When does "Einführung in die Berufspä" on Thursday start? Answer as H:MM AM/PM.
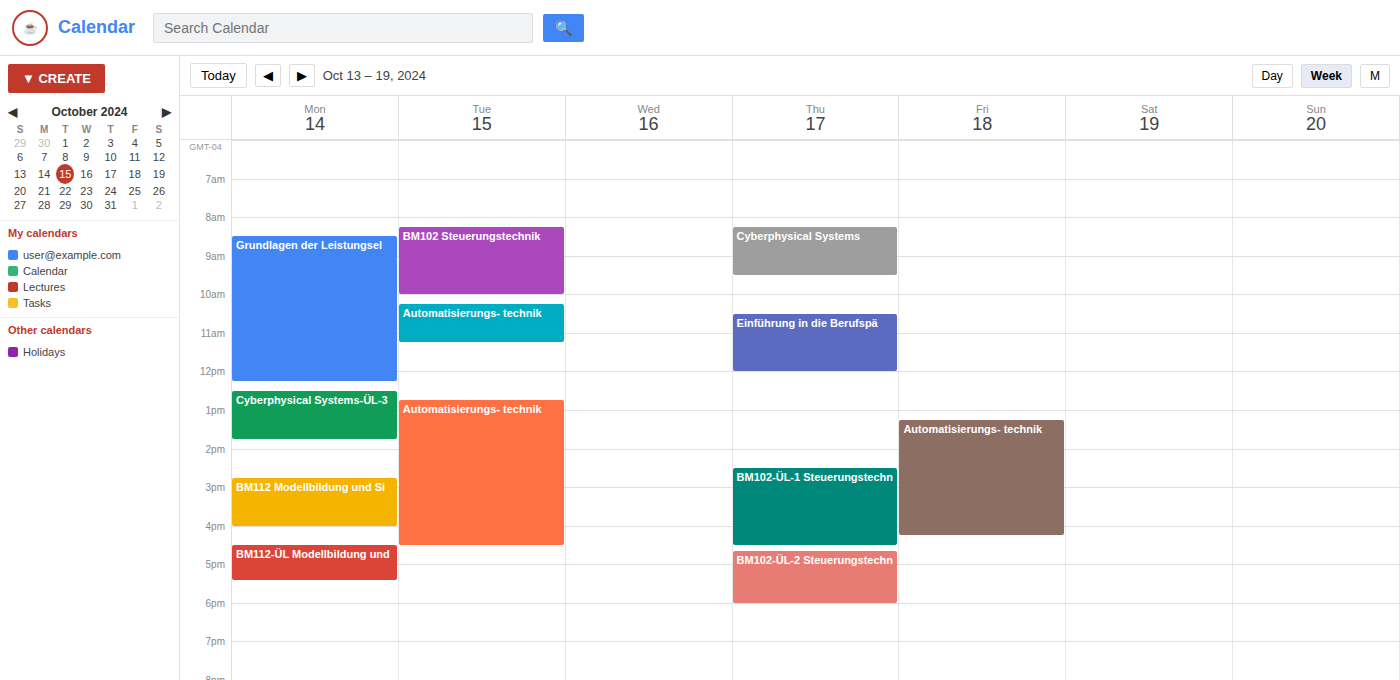
10:30 AM